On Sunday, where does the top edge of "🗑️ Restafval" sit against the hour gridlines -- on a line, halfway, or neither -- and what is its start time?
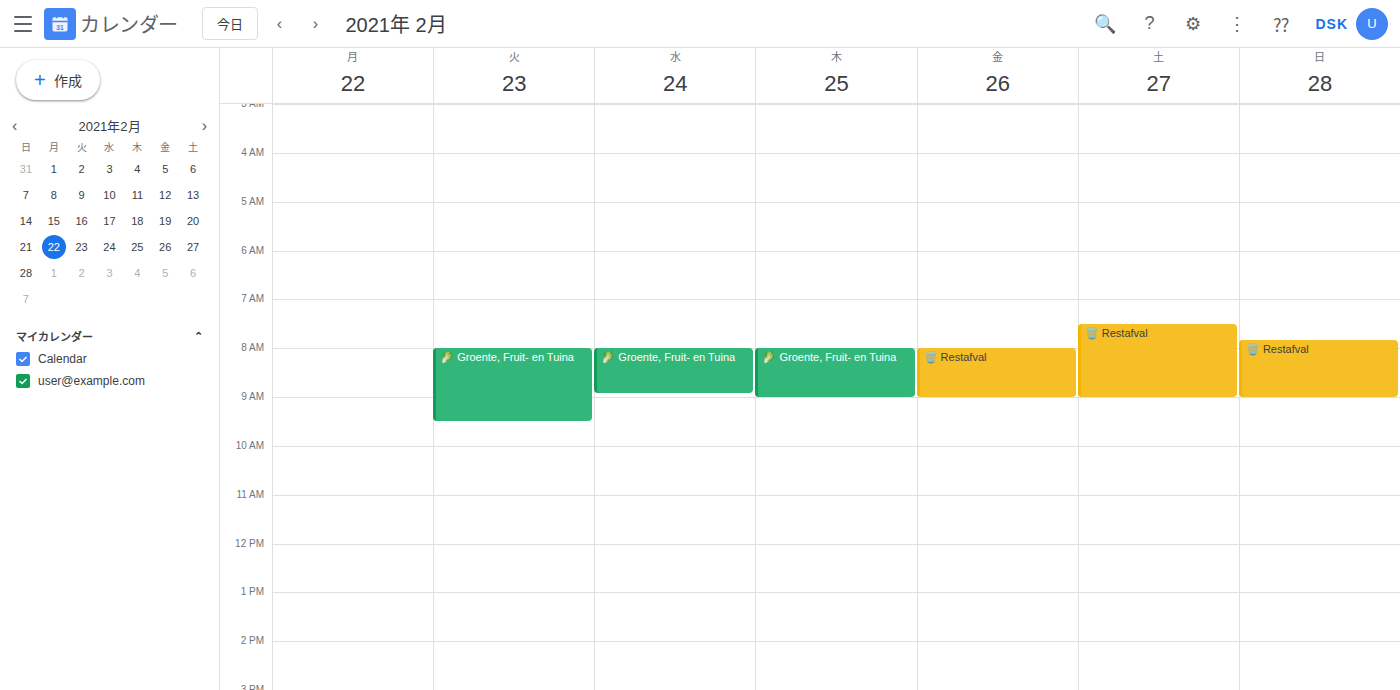
7:50 AM -- neither: 50 minutes below the 7 AM line and 10 minutes above the 8 AM line.